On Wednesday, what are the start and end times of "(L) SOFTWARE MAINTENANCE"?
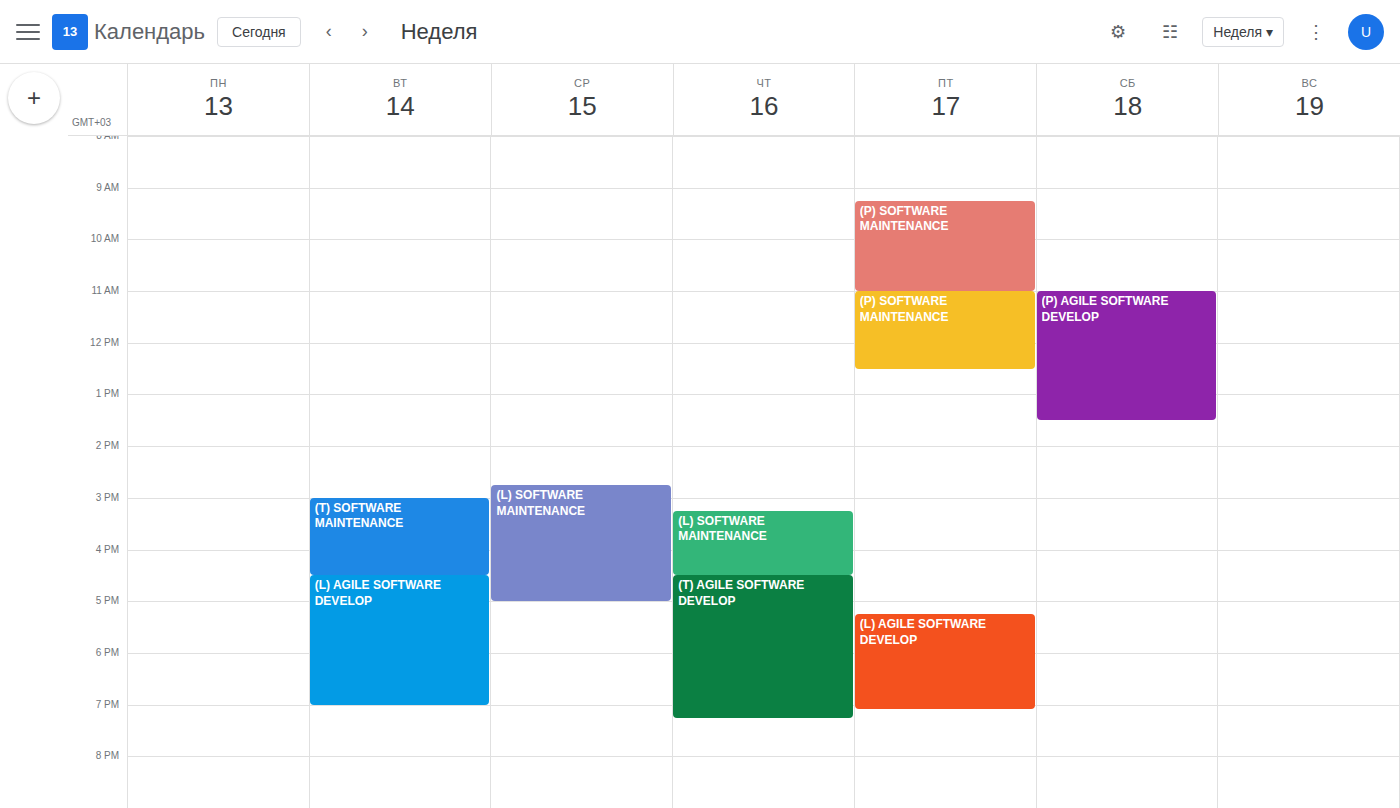
2:45 PM to 5:00 PM